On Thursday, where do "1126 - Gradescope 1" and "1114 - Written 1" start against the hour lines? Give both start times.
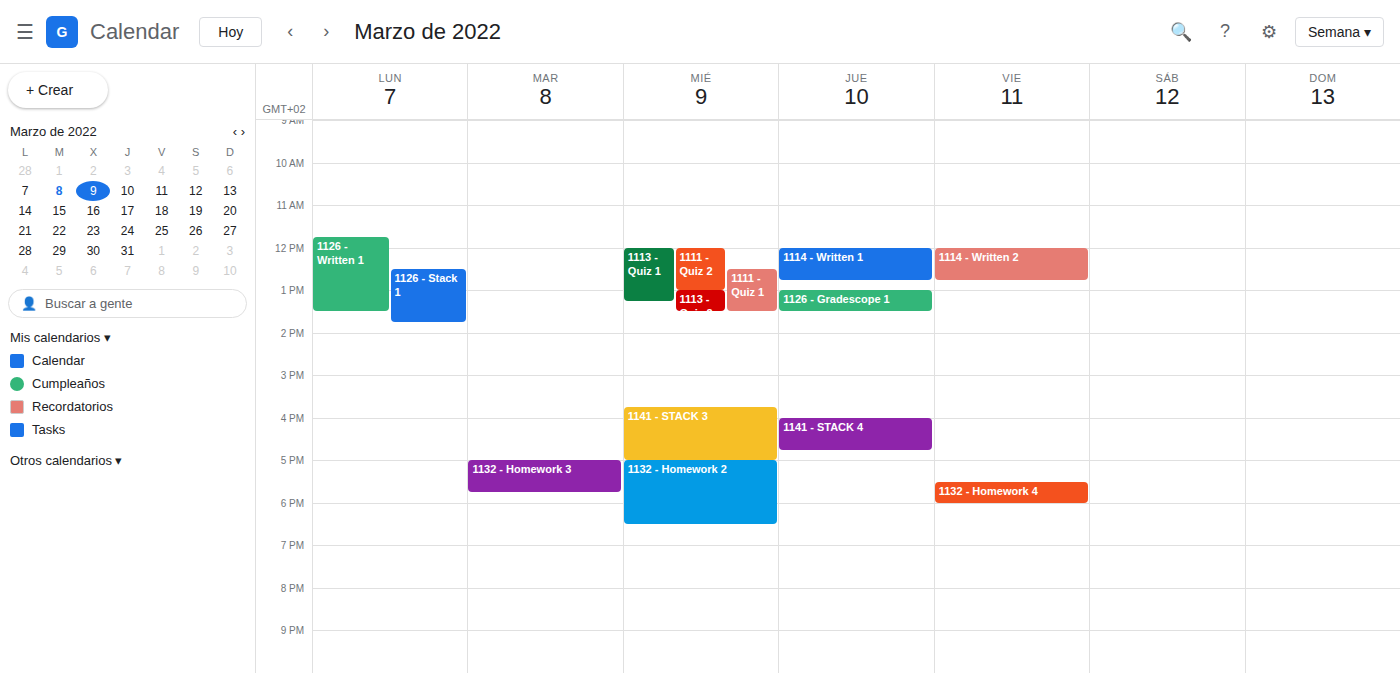
"1126 - Gradescope 1": 1:00 PM, exactly on the 1 PM line. "1114 - Written 1": 12:00 PM, exactly on the 12 PM line.